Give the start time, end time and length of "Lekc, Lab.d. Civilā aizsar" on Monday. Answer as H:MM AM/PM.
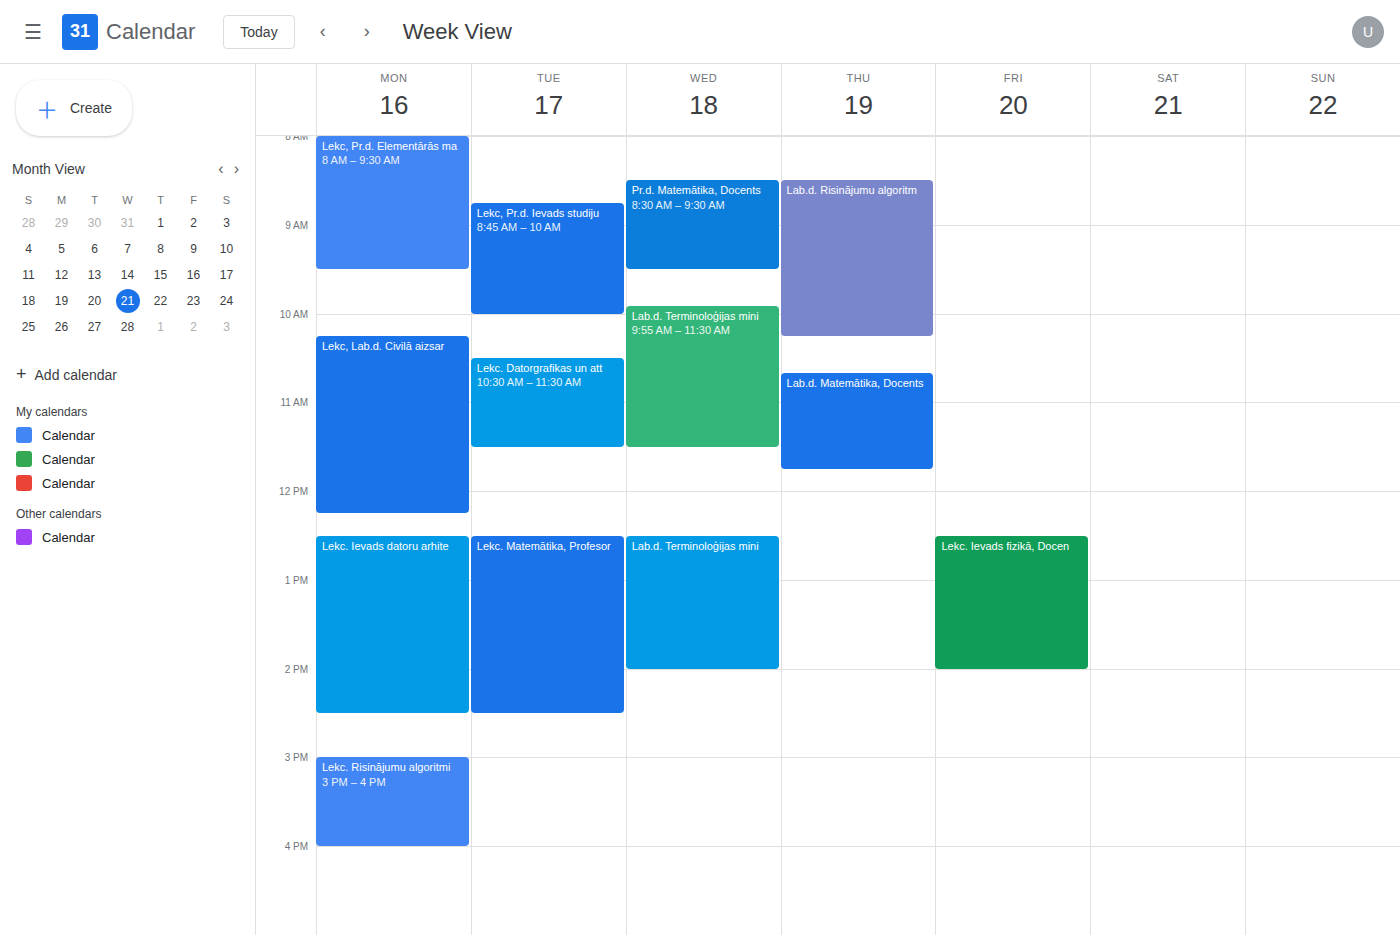
10:15 AM to 12:15 PM, 2 hours